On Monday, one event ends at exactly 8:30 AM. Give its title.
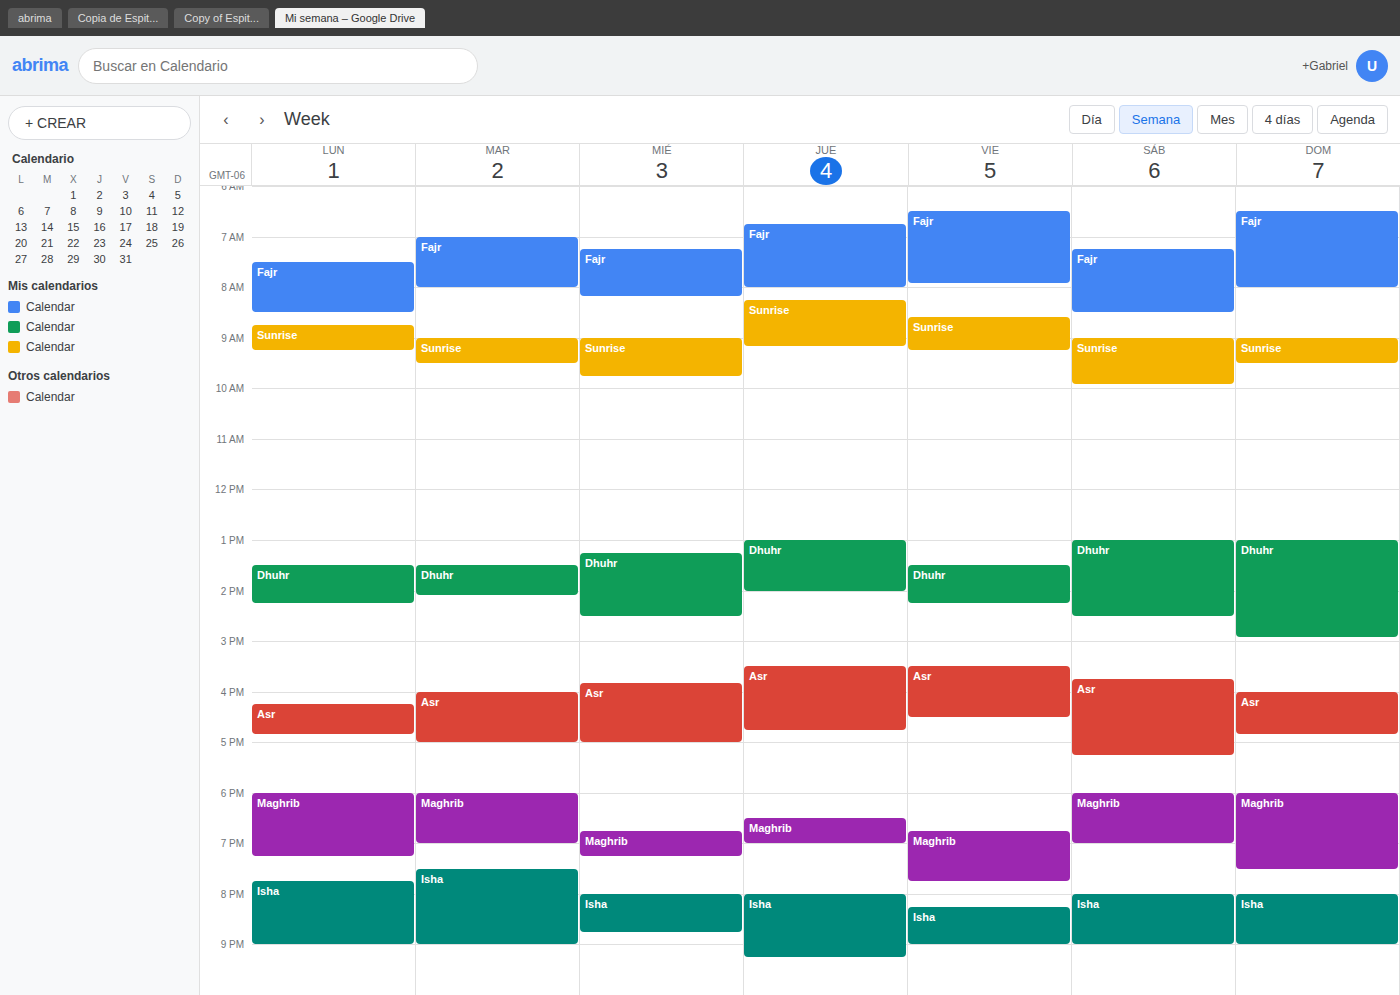
"Fajr"